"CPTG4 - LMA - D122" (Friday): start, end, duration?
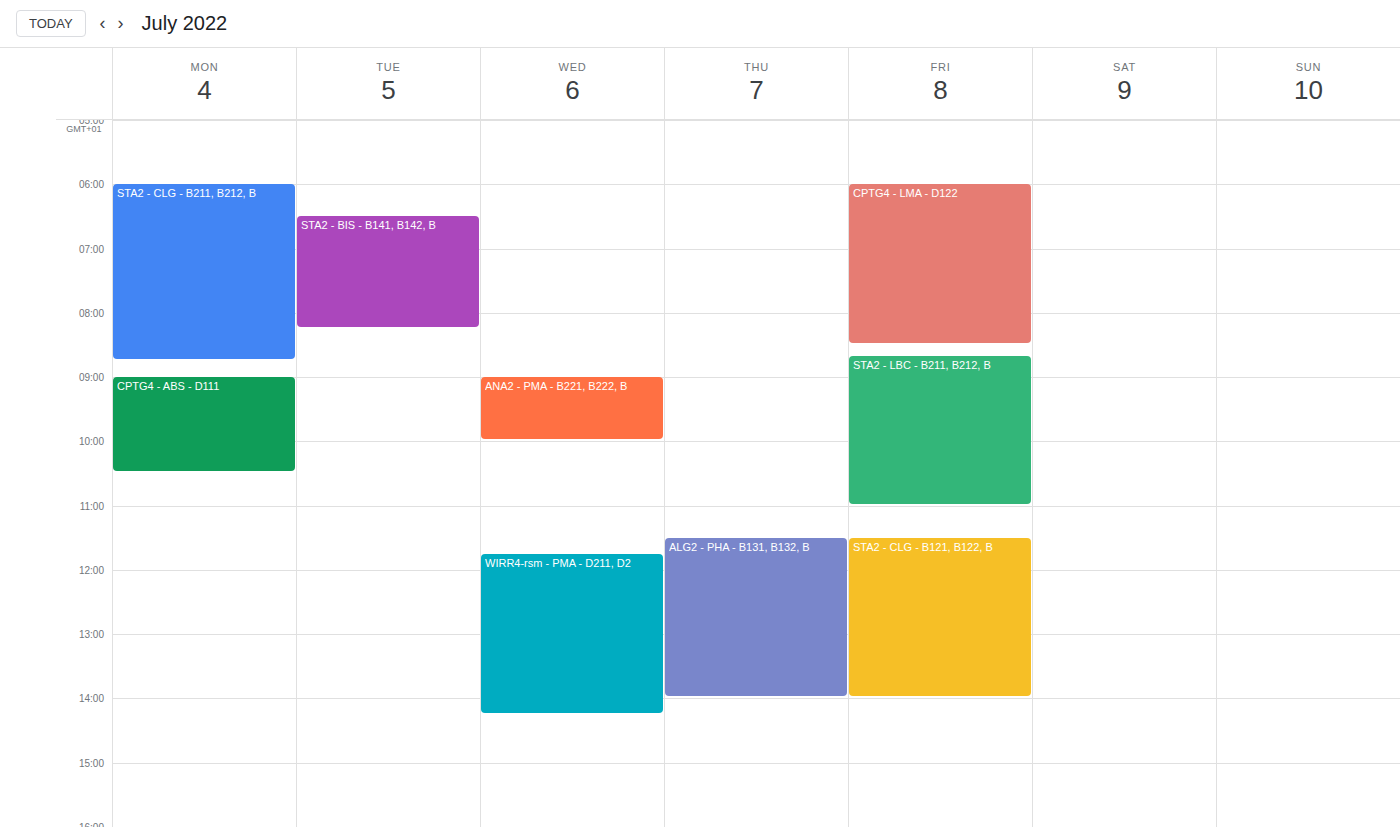
06:00 to 08:30, 2 hours 30 minutes